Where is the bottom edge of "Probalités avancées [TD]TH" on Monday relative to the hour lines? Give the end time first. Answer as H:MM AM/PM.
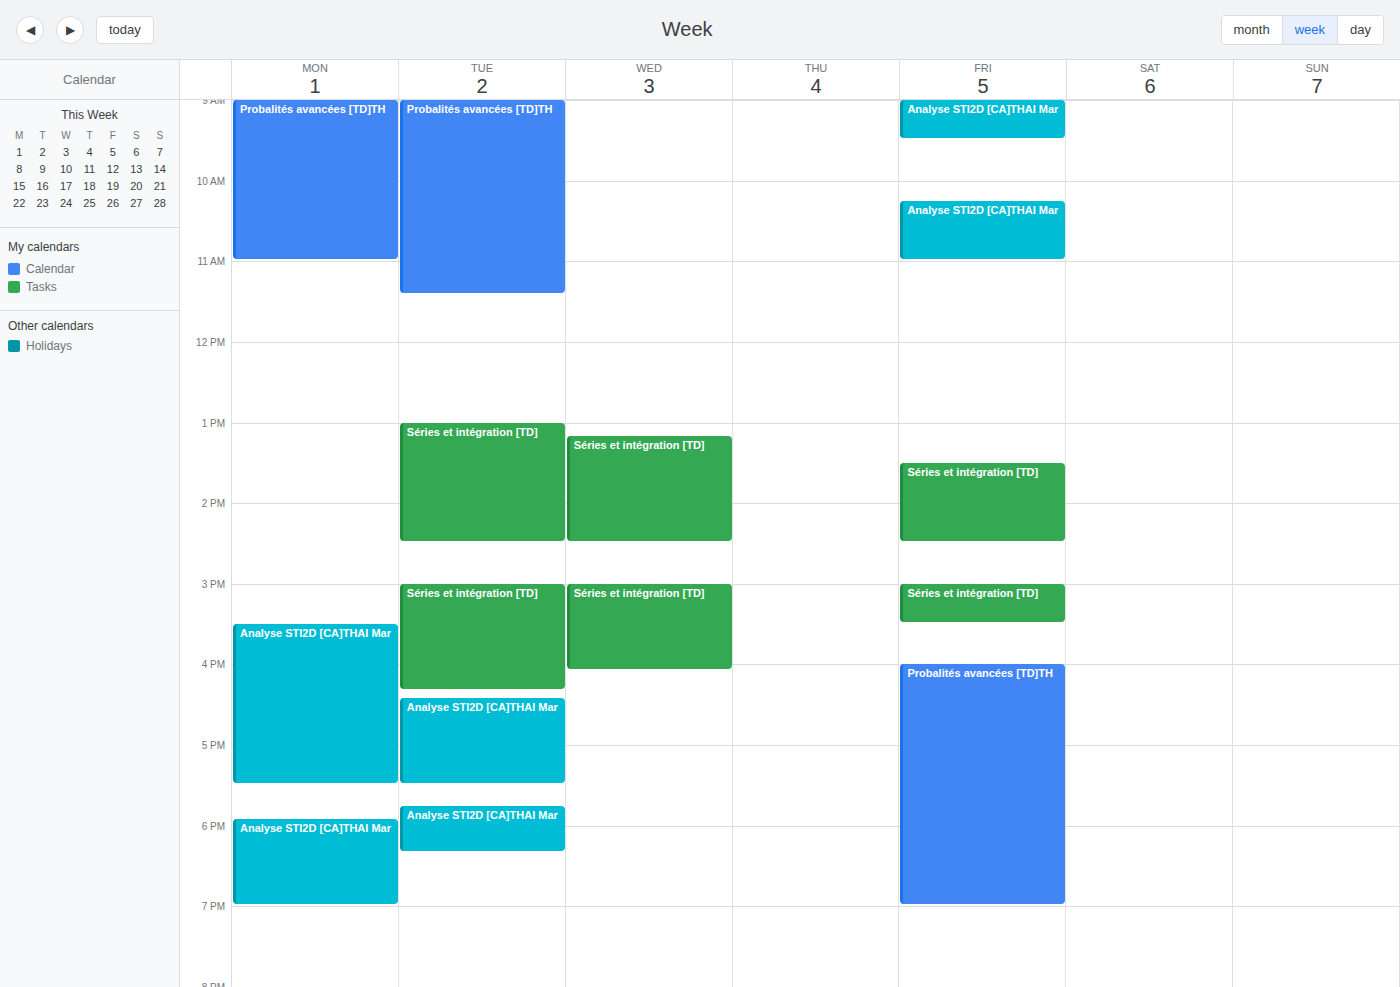
11:00 AM -- exactly on the 11 AM line.